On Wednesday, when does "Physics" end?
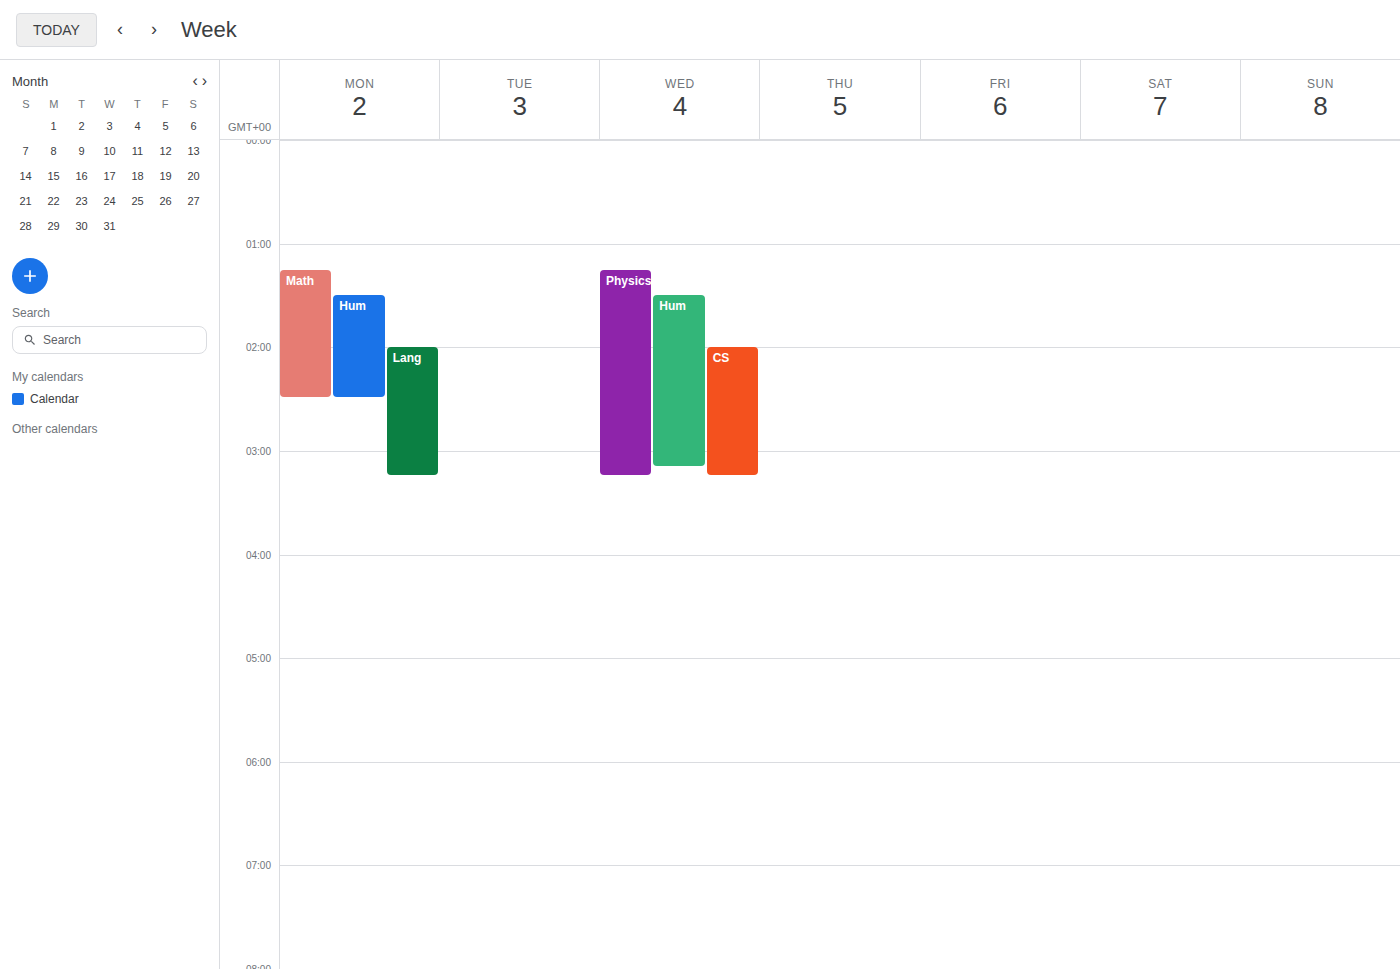
3:15 AM